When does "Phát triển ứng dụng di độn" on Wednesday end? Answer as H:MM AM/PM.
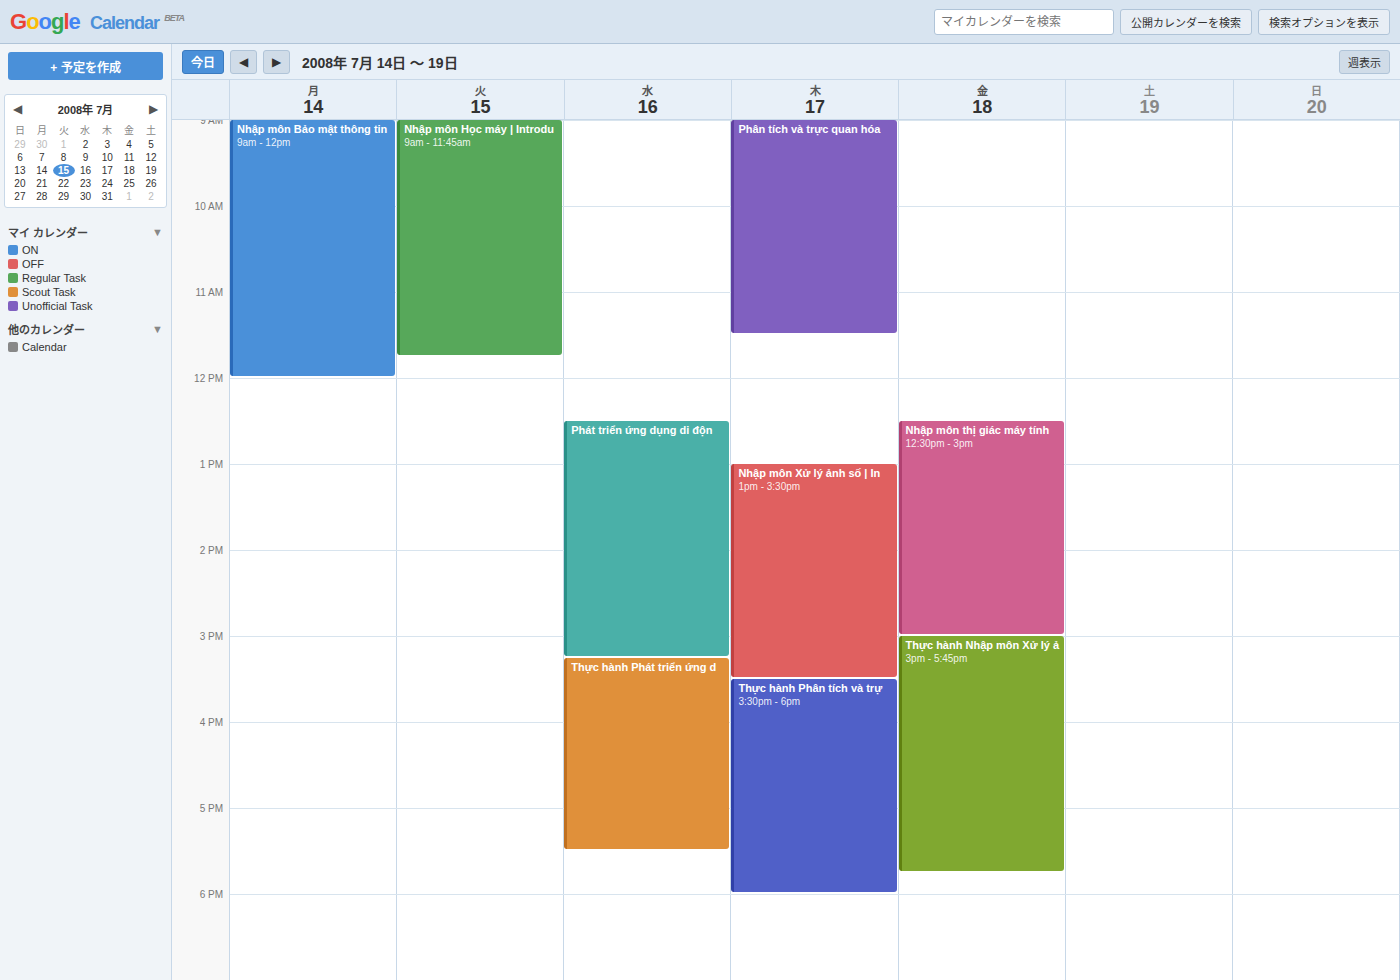
3:15 PM